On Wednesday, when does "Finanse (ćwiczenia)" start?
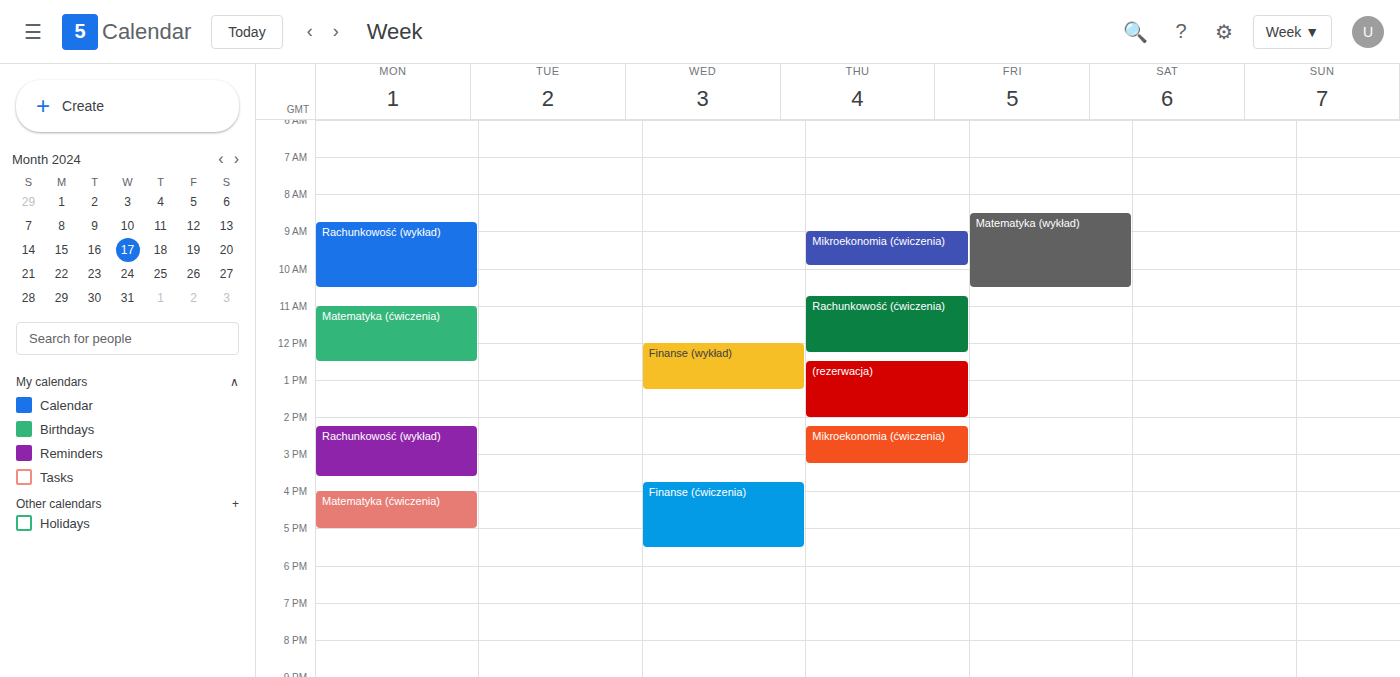
15:45